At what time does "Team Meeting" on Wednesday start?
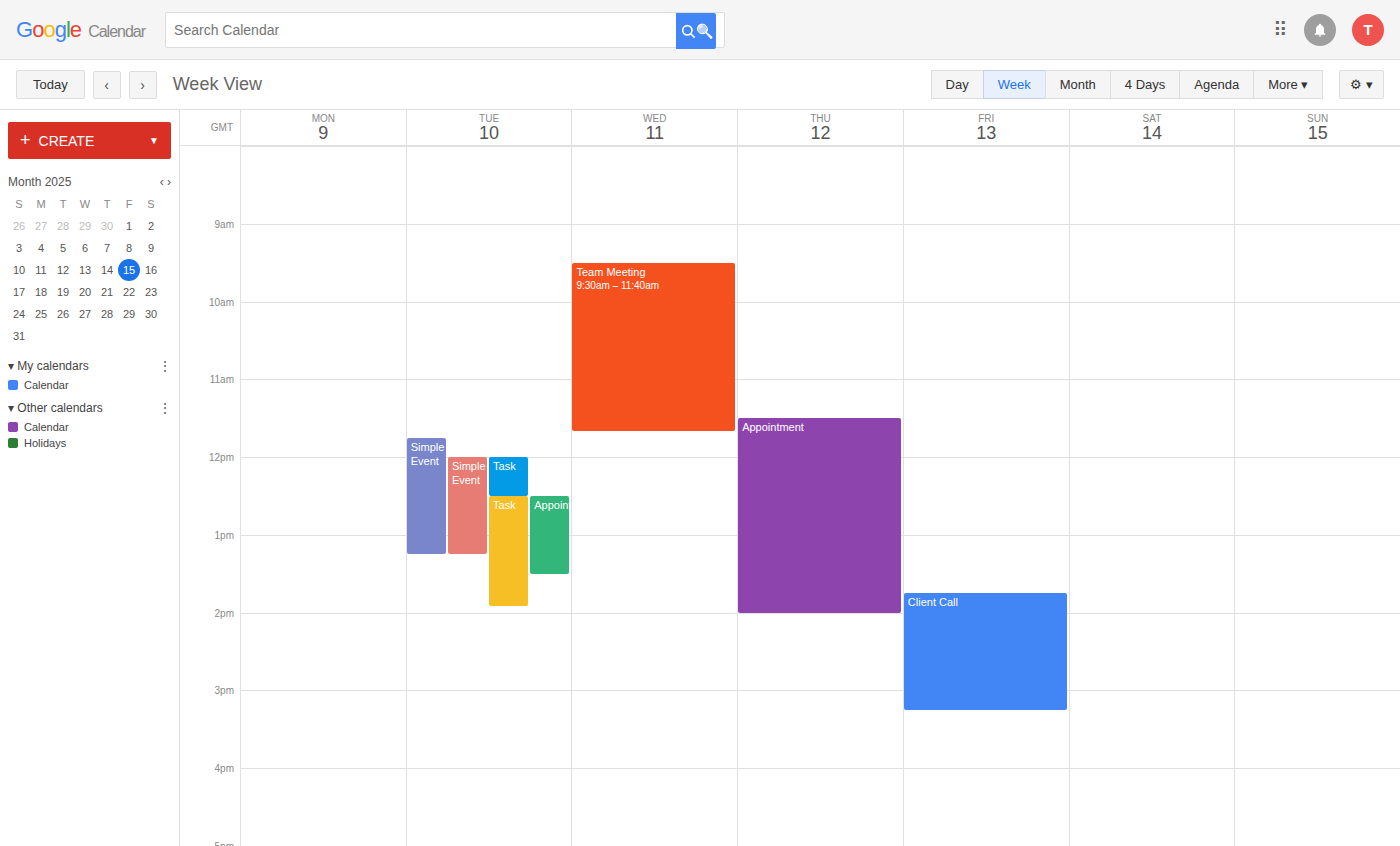
9:30 AM